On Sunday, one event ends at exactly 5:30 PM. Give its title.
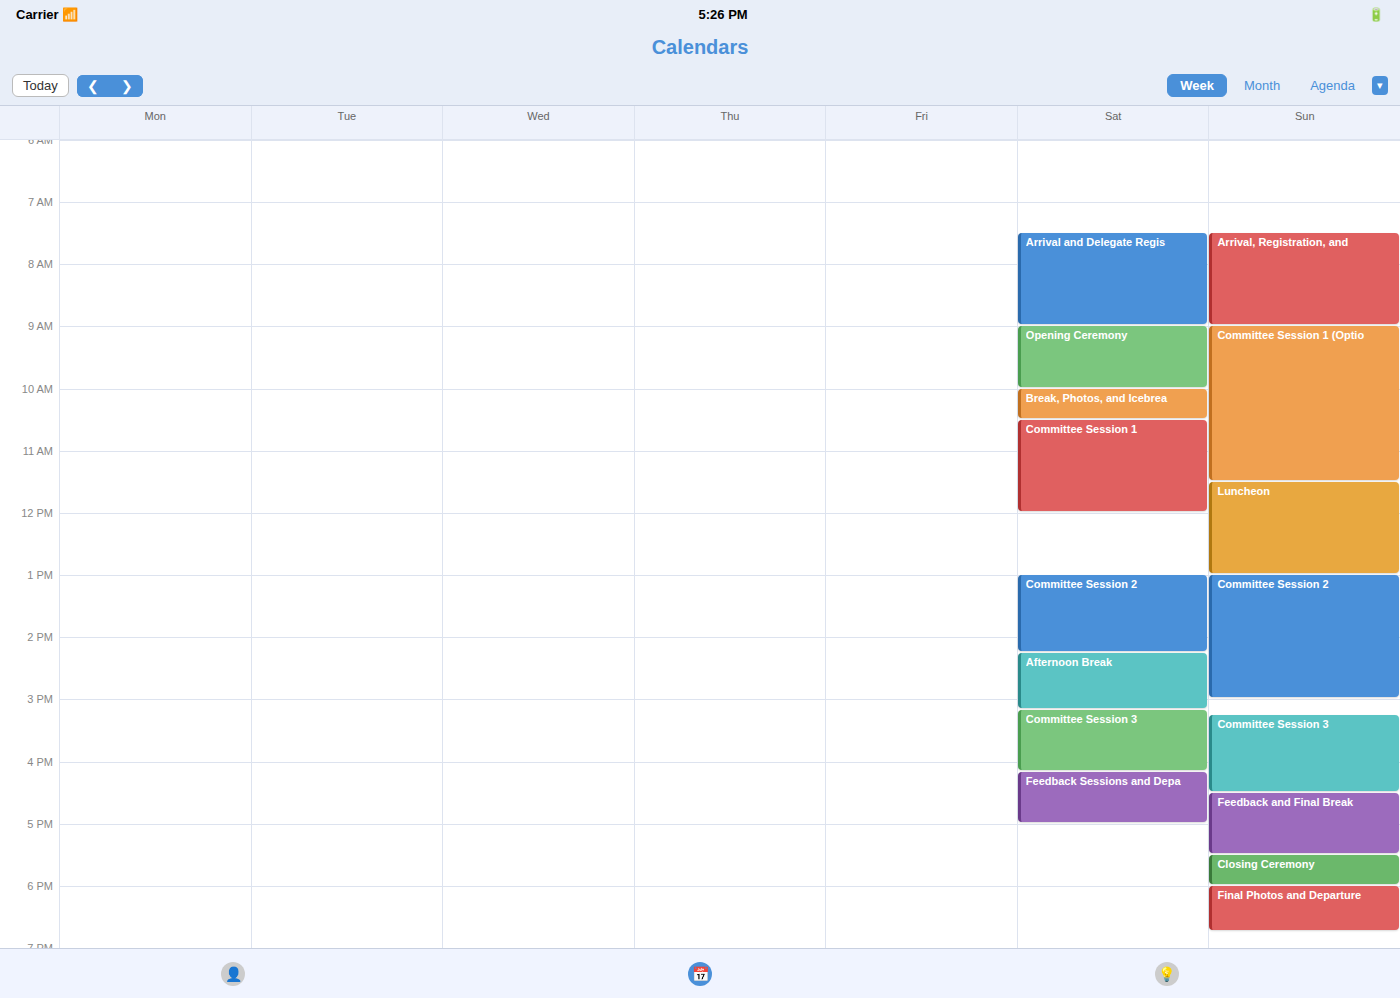
"Feedback and Final Break"